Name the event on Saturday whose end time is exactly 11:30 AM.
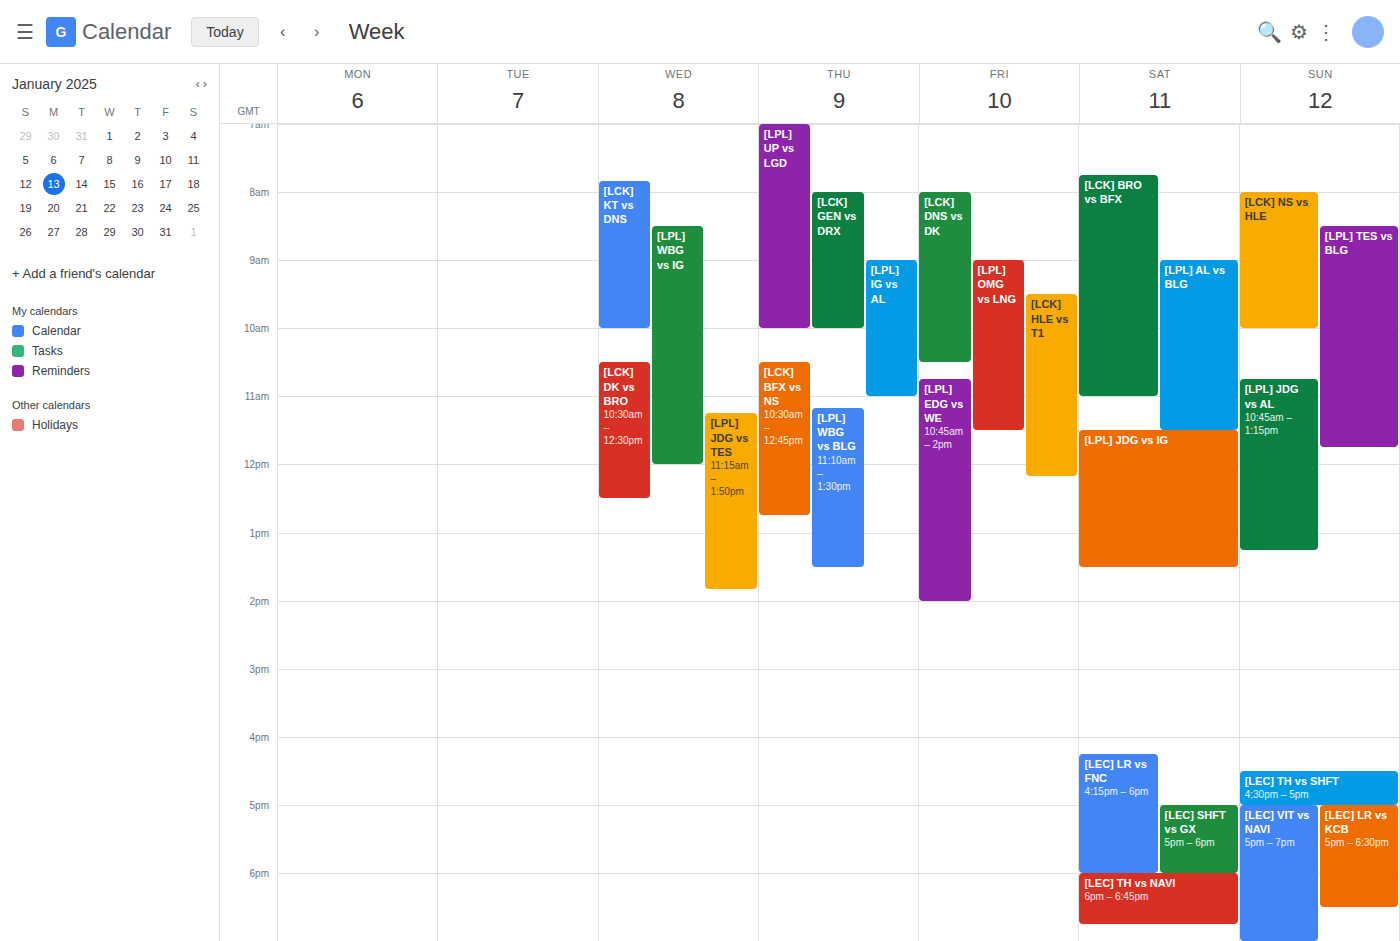
"[LPL] AL vs BLG"